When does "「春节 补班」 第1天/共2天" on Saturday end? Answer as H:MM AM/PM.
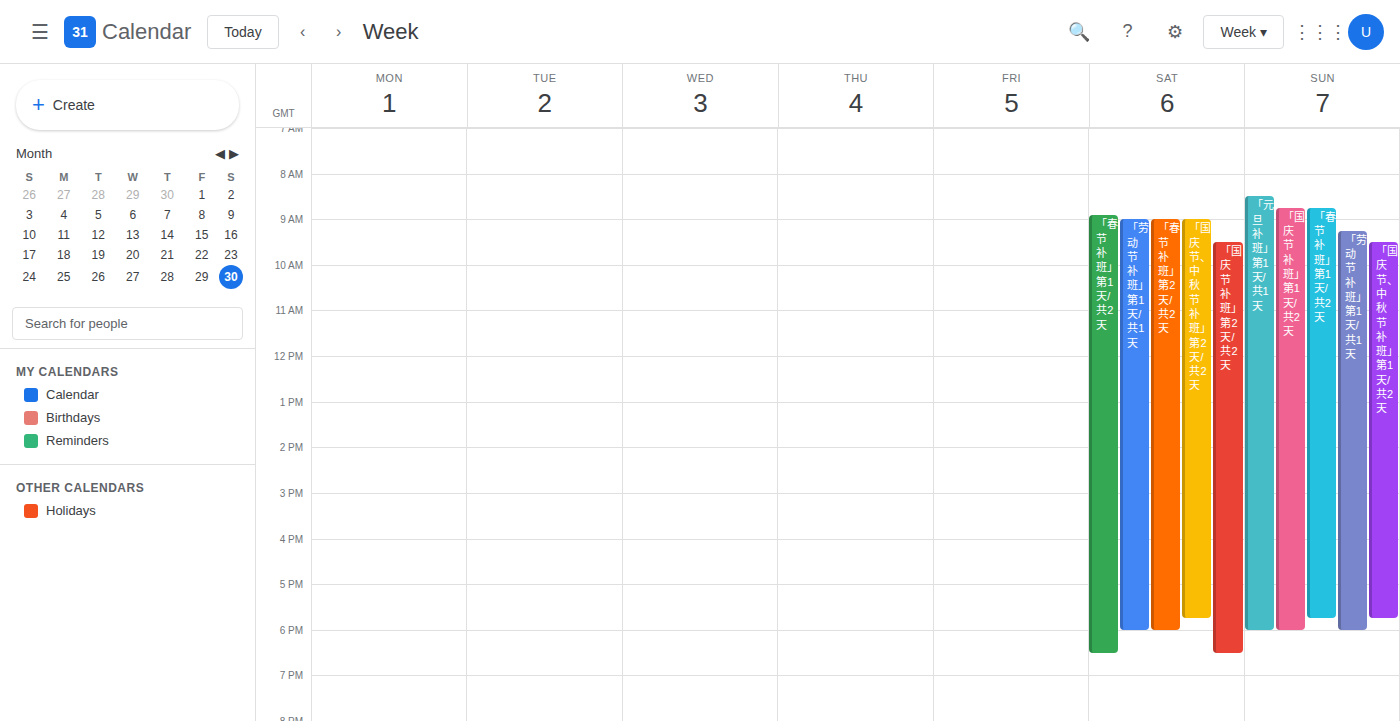
6:30 PM